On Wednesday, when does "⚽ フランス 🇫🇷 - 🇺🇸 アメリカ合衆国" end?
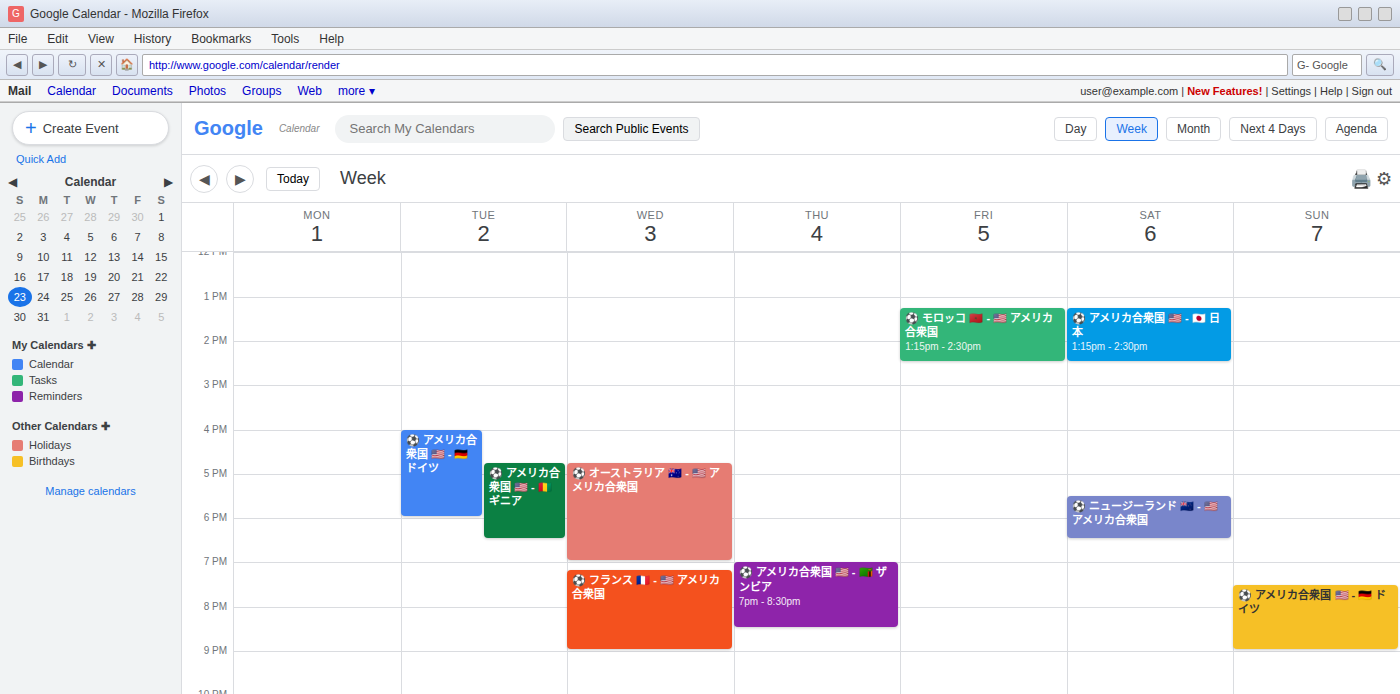
9:00 PM